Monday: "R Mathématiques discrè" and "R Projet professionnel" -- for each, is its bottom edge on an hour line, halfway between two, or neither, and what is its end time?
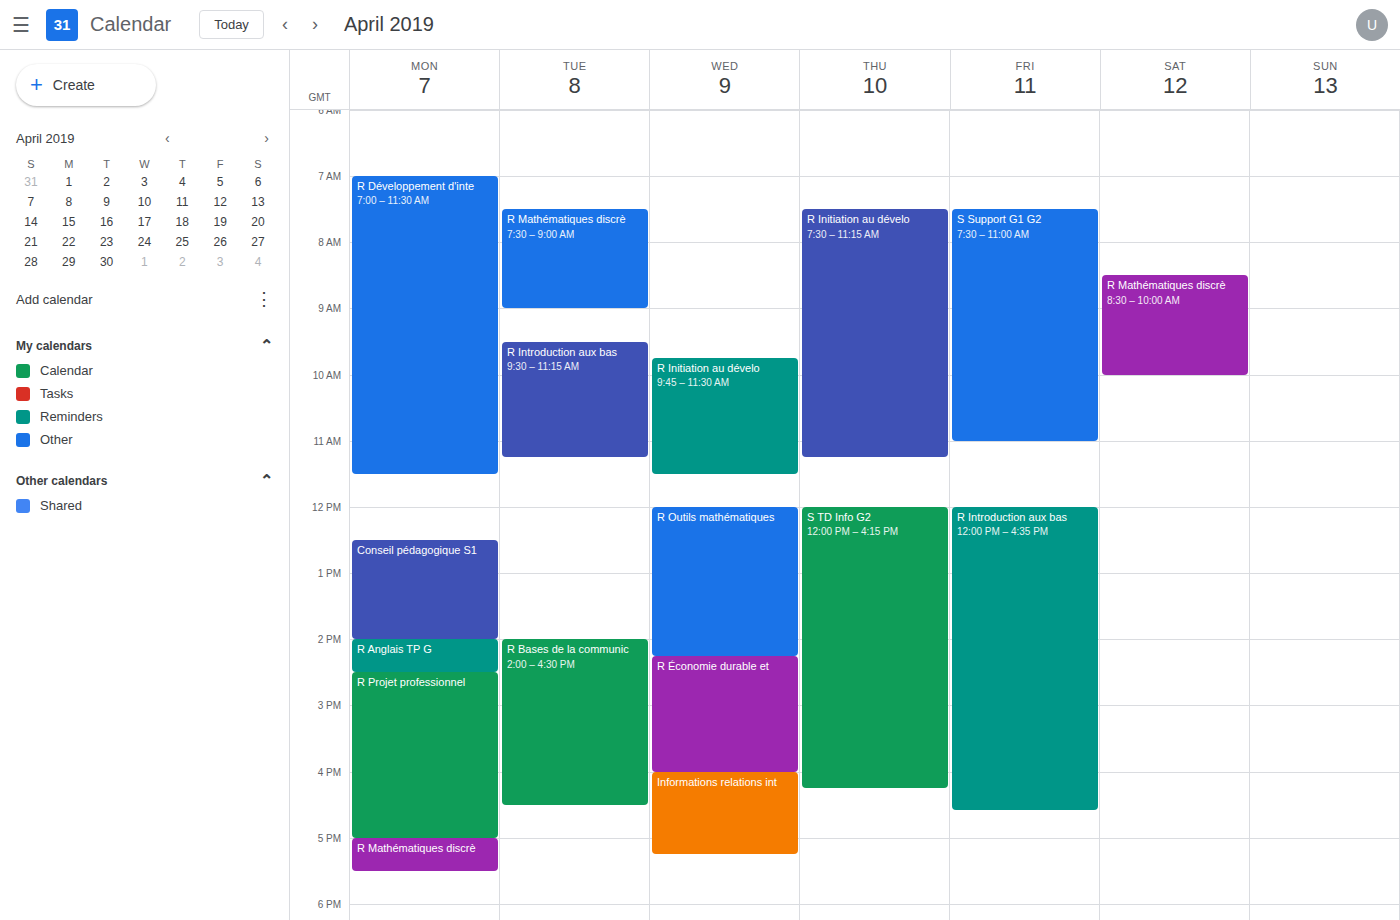
"R Mathématiques discrè": 5:30 PM, halfway between the 5 PM and 6 PM lines. "R Projet professionnel": 5:00 PM, exactly on the 5 PM line.